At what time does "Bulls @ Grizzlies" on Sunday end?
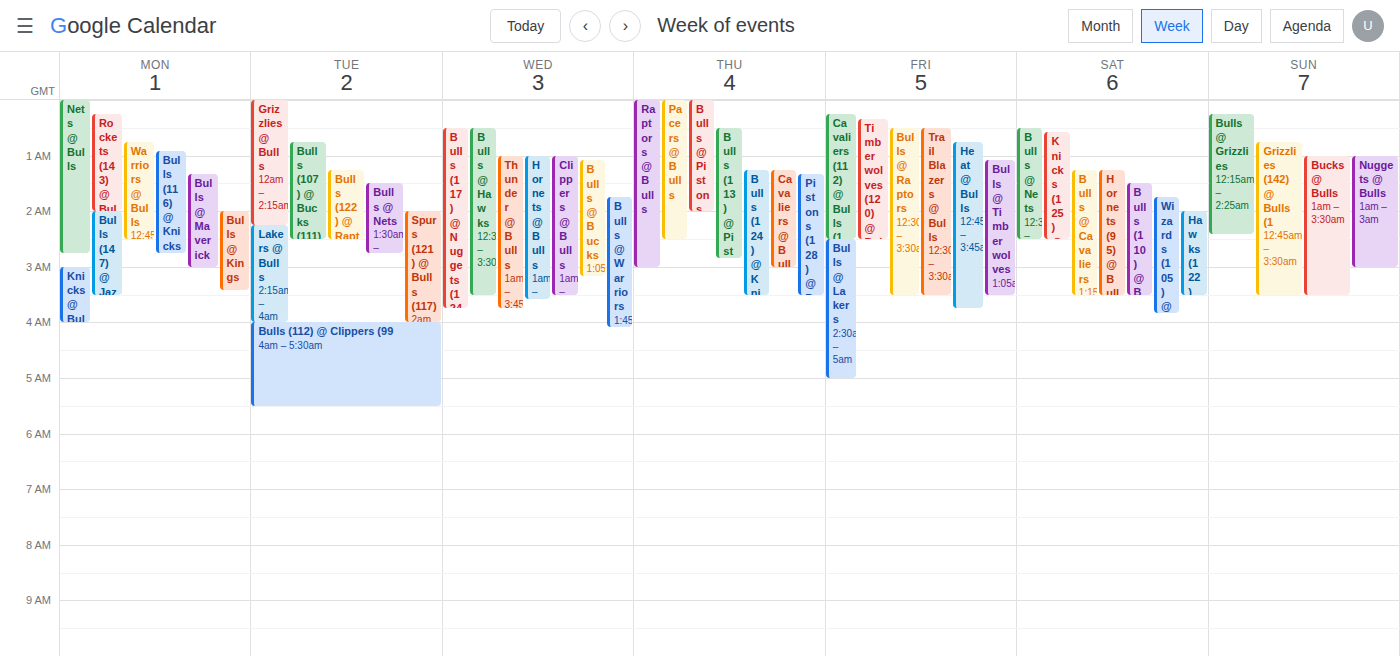
02:25